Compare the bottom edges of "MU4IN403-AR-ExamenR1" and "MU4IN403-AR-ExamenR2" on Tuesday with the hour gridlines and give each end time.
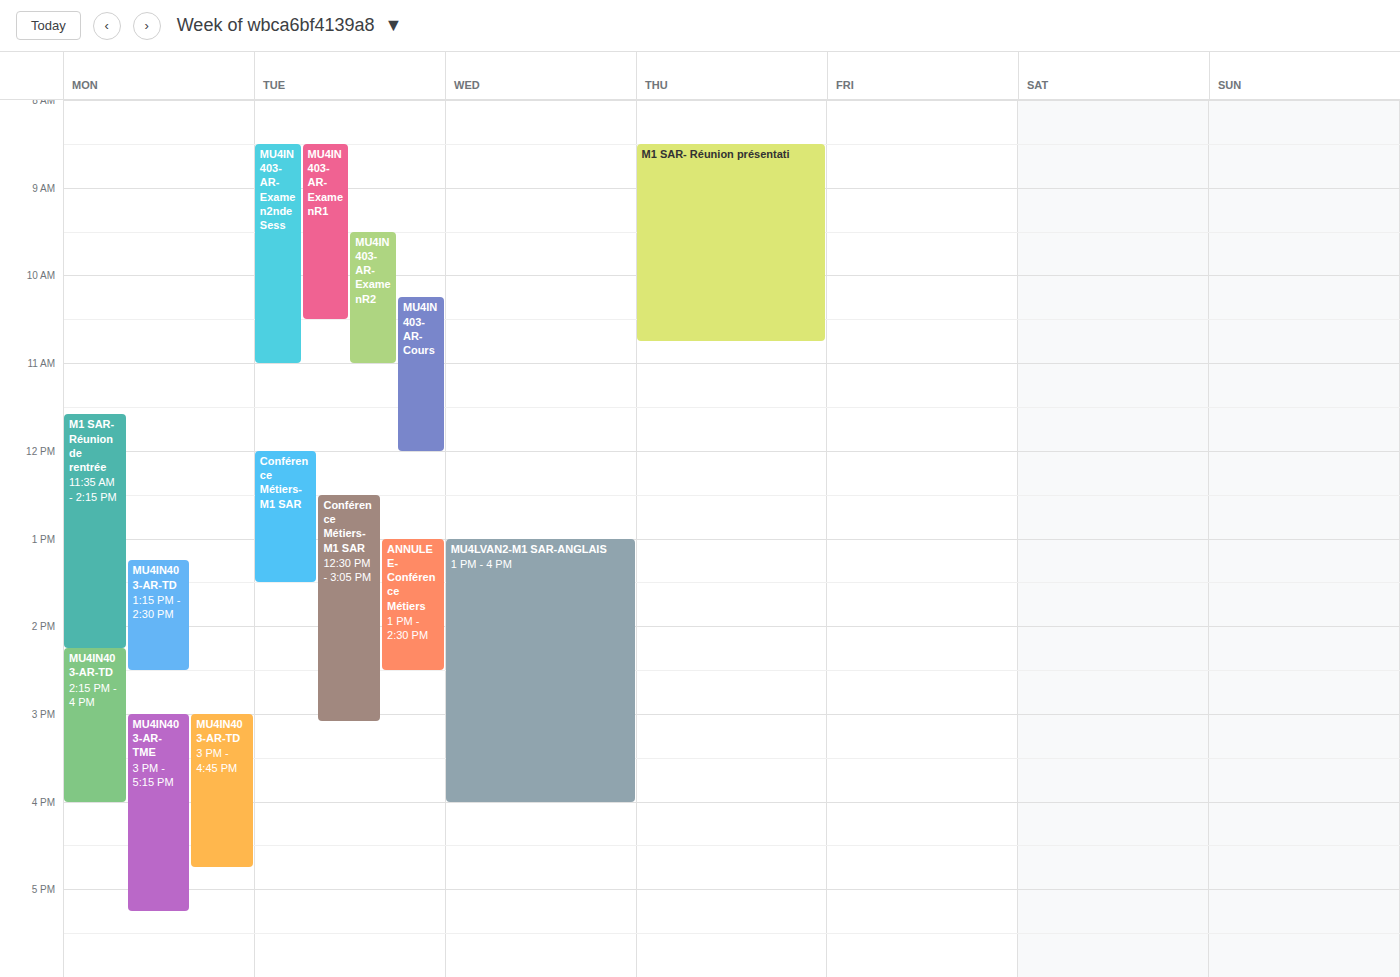
"MU4IN403-AR-ExamenR1": 10:30 AM, halfway between the 10 AM and 11 AM lines. "MU4IN403-AR-ExamenR2": 11:00 AM, exactly on the 11 AM line.